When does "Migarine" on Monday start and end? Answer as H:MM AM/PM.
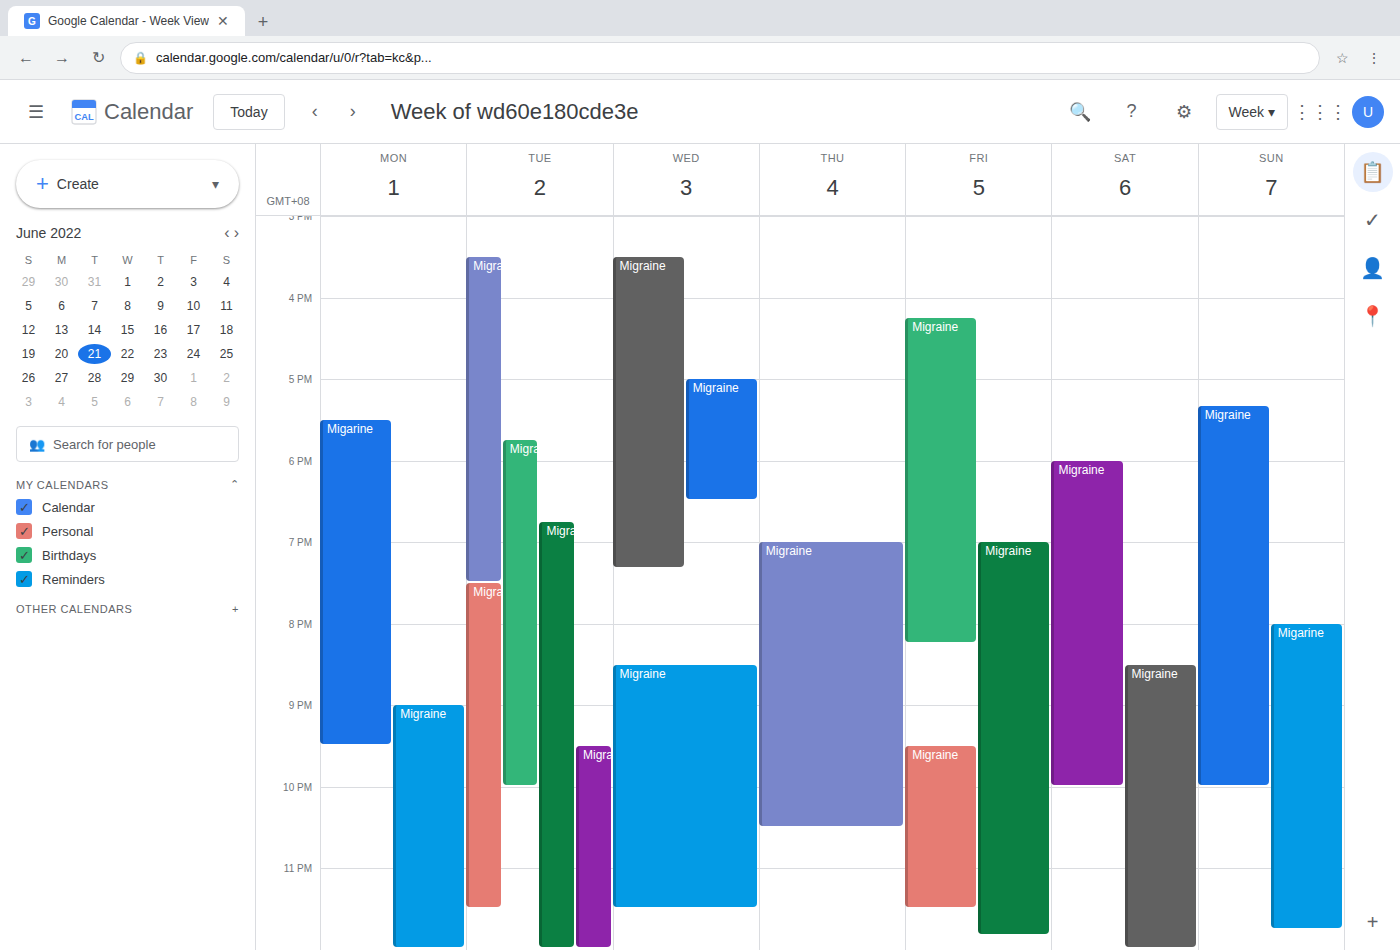
5:30 PM to 9:30 PM